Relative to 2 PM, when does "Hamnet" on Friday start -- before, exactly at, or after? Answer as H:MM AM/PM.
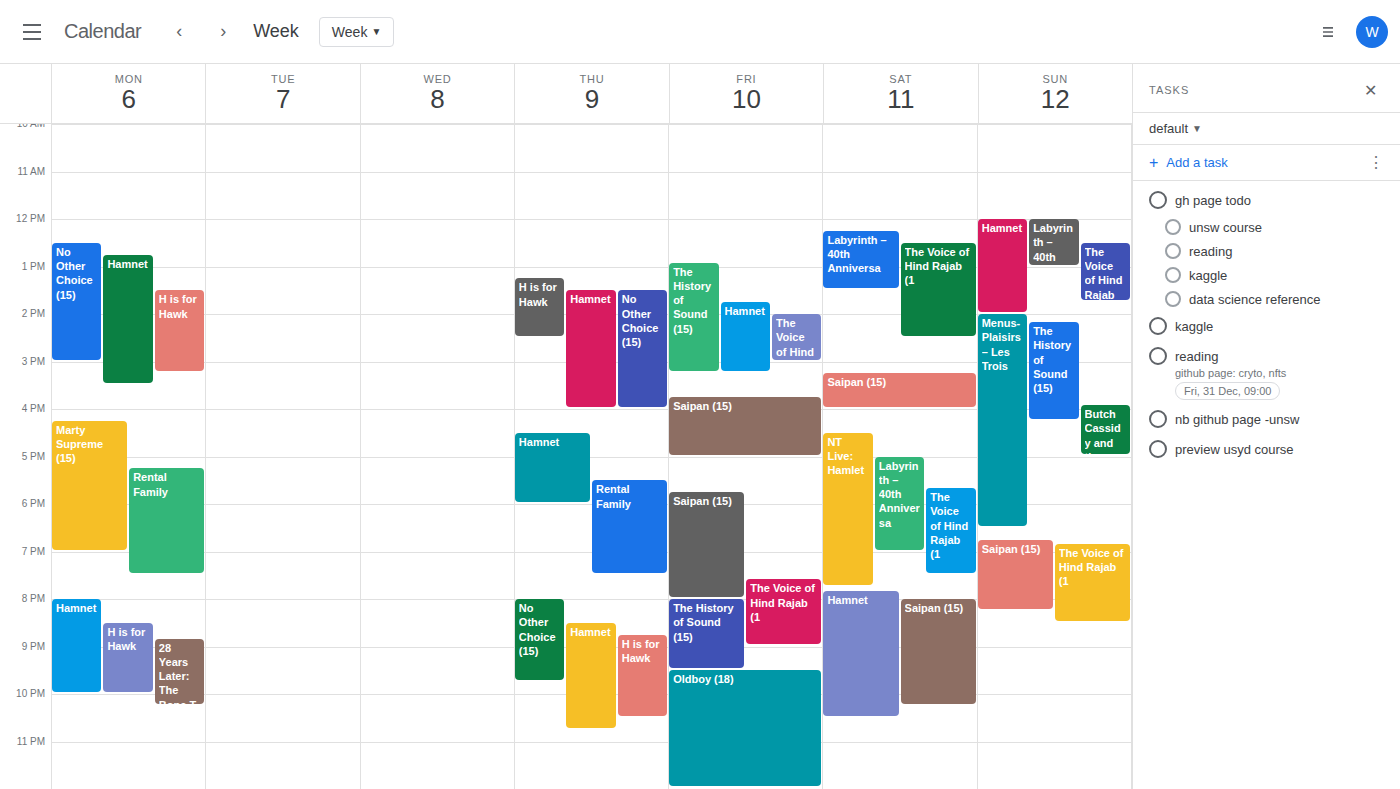
1:45 PM -- before 2 PM, 15 minutes above the 2 PM line.